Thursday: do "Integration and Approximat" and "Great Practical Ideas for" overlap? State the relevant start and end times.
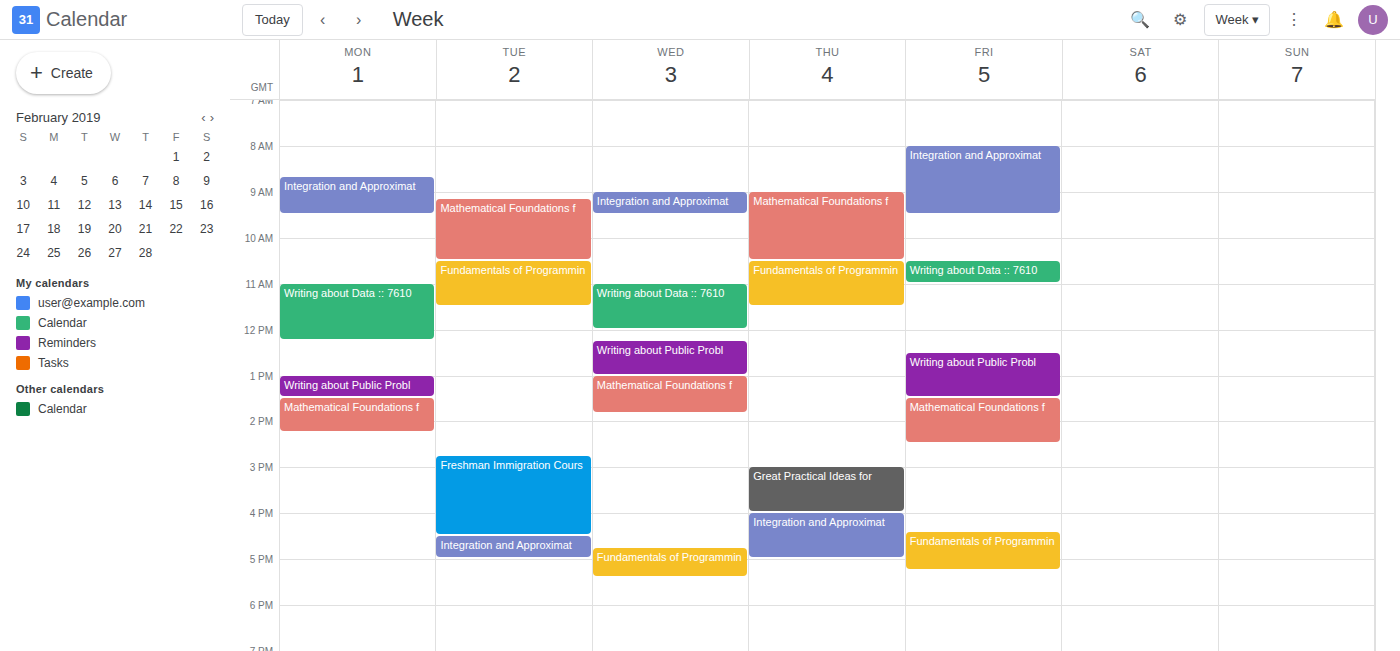
"Great Practical Ideas for" ends at 4:00 PM, exactly when "Integration and Approximat" starts -- they touch but do not overlap.